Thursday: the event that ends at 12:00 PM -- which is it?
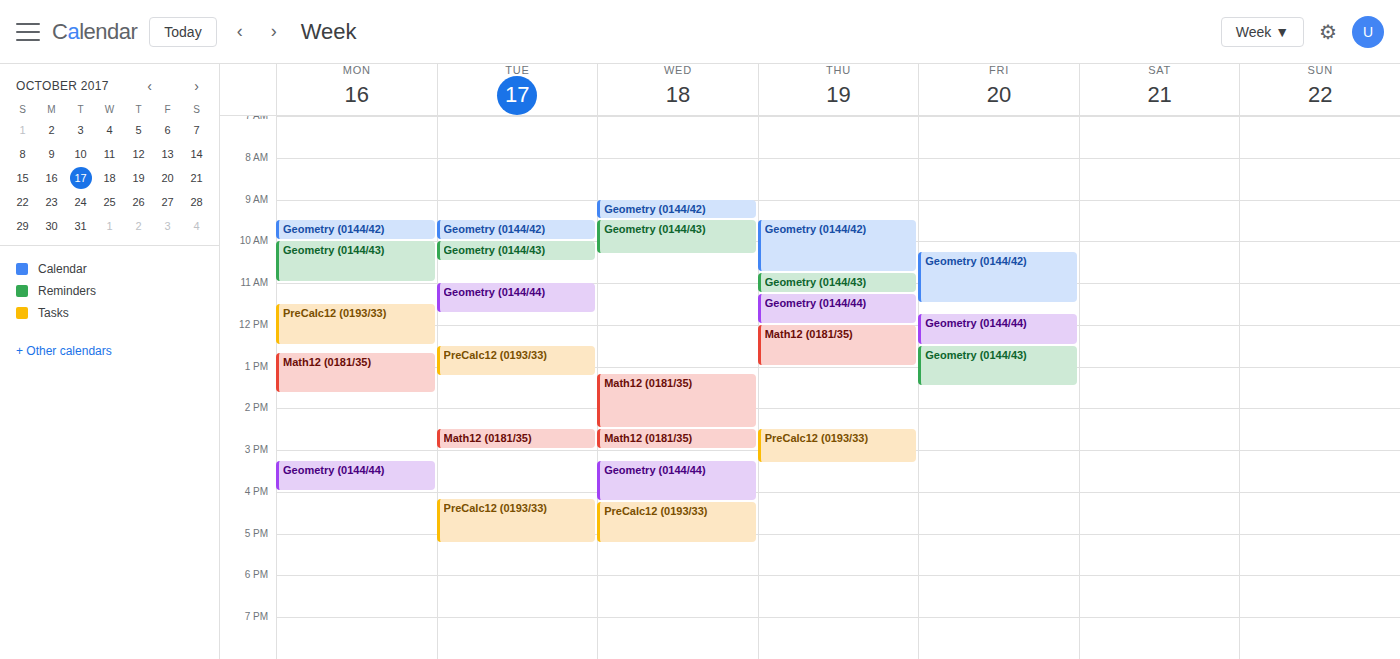
"Geometry (0144/44)"